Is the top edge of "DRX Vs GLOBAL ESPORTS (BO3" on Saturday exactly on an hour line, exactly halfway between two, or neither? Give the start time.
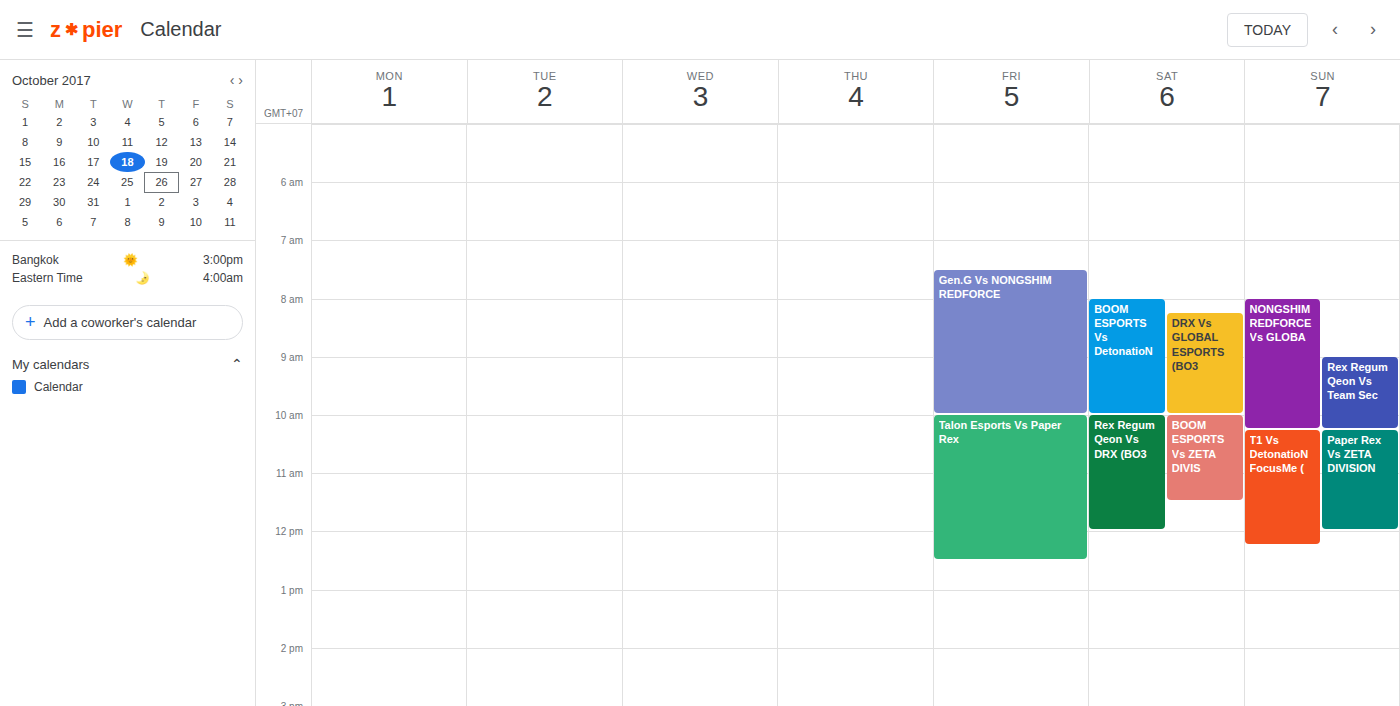
08:15 -- neither: a quarter of the way from the 08:00 line to the 09:00 line.